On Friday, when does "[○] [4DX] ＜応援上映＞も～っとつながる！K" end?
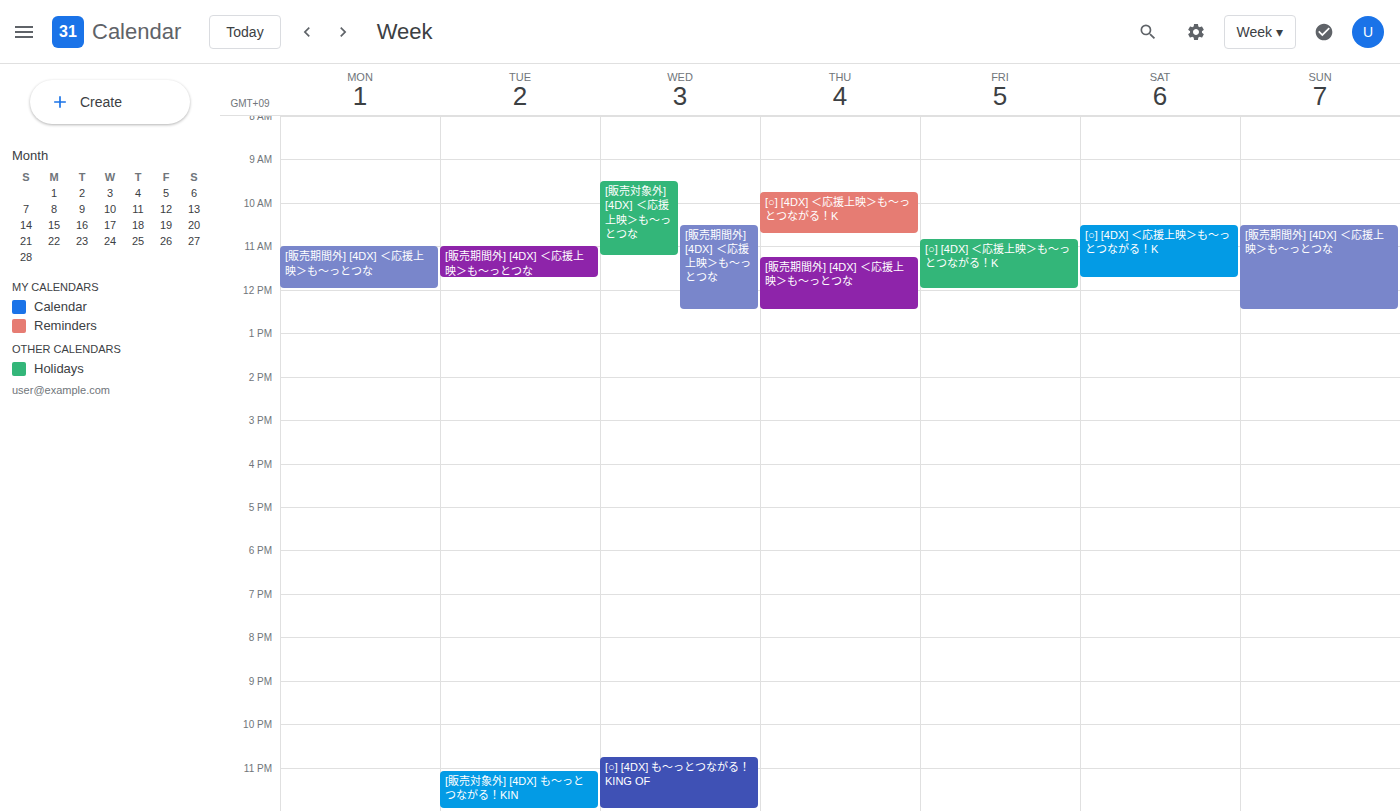
12:00 PM